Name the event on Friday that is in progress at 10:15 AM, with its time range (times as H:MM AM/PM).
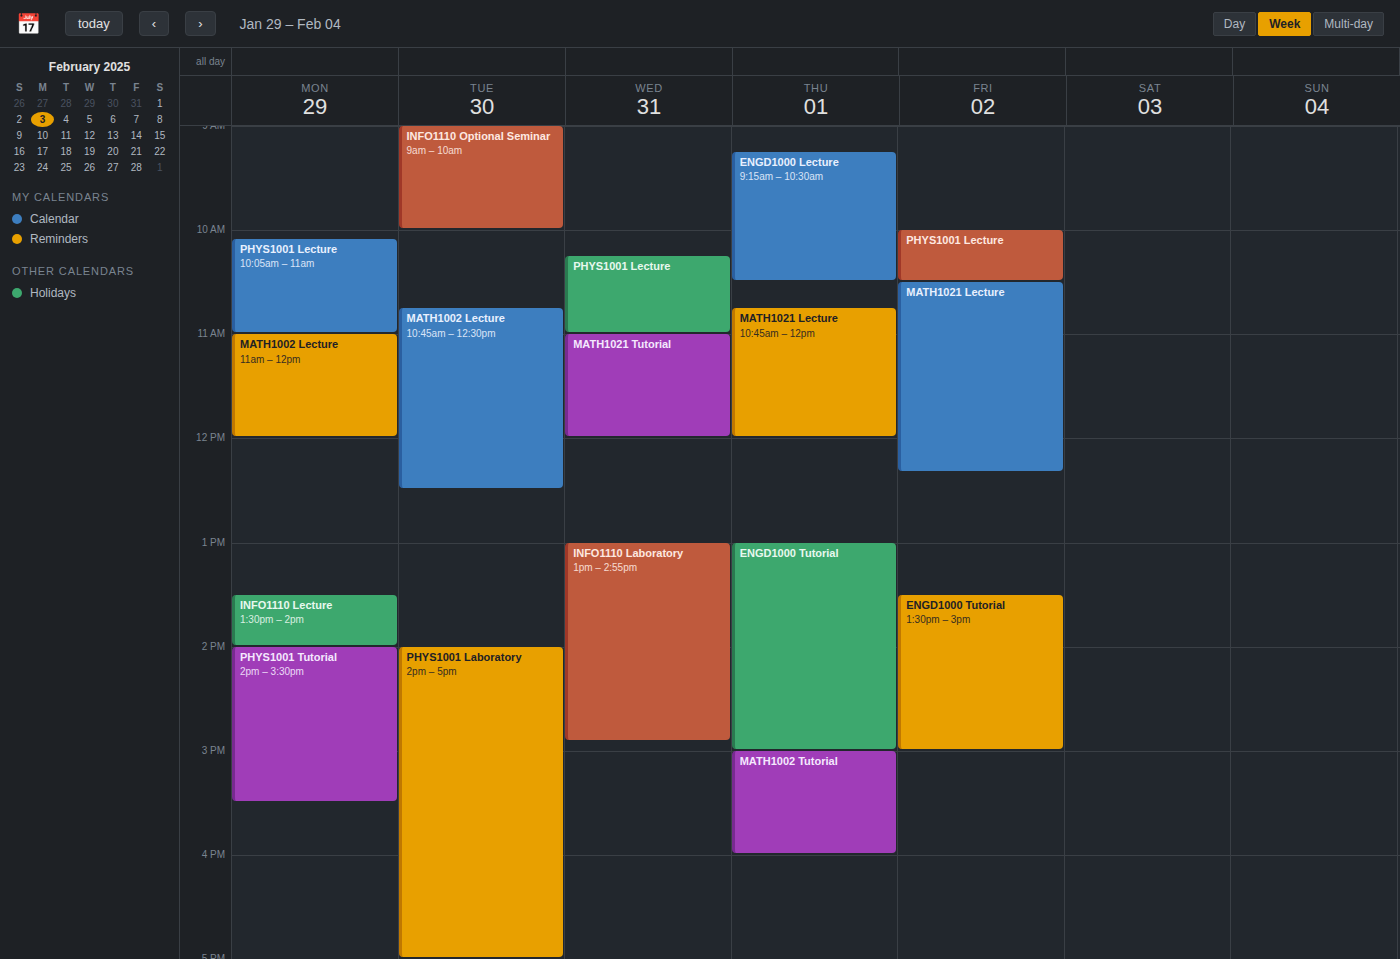
"PHYS1001 Lecture", 10:00 AM to 10:30 AM